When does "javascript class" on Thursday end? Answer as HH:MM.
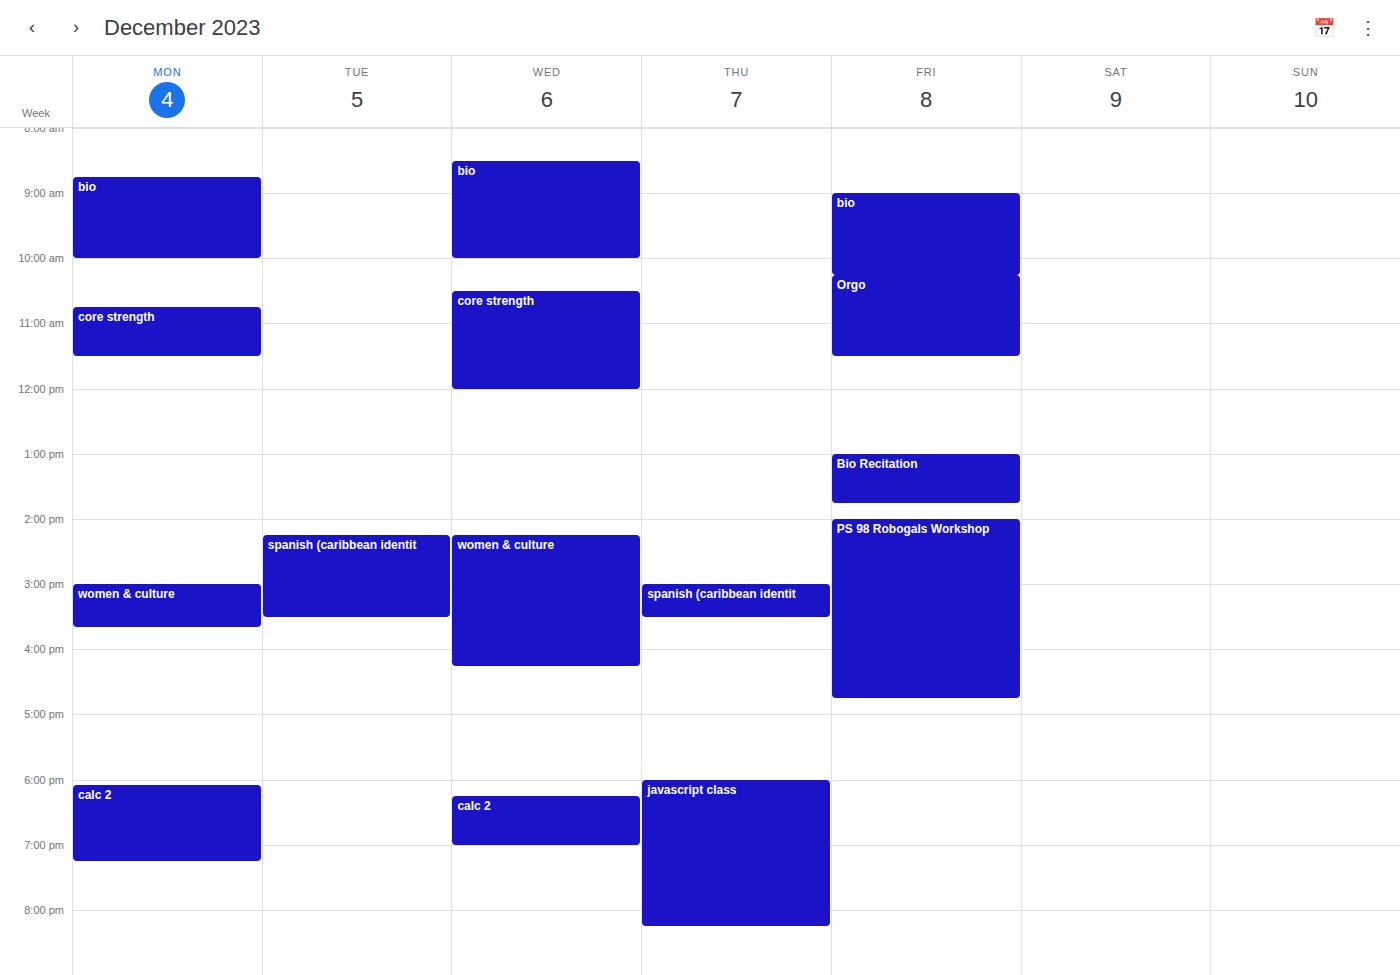
20:15